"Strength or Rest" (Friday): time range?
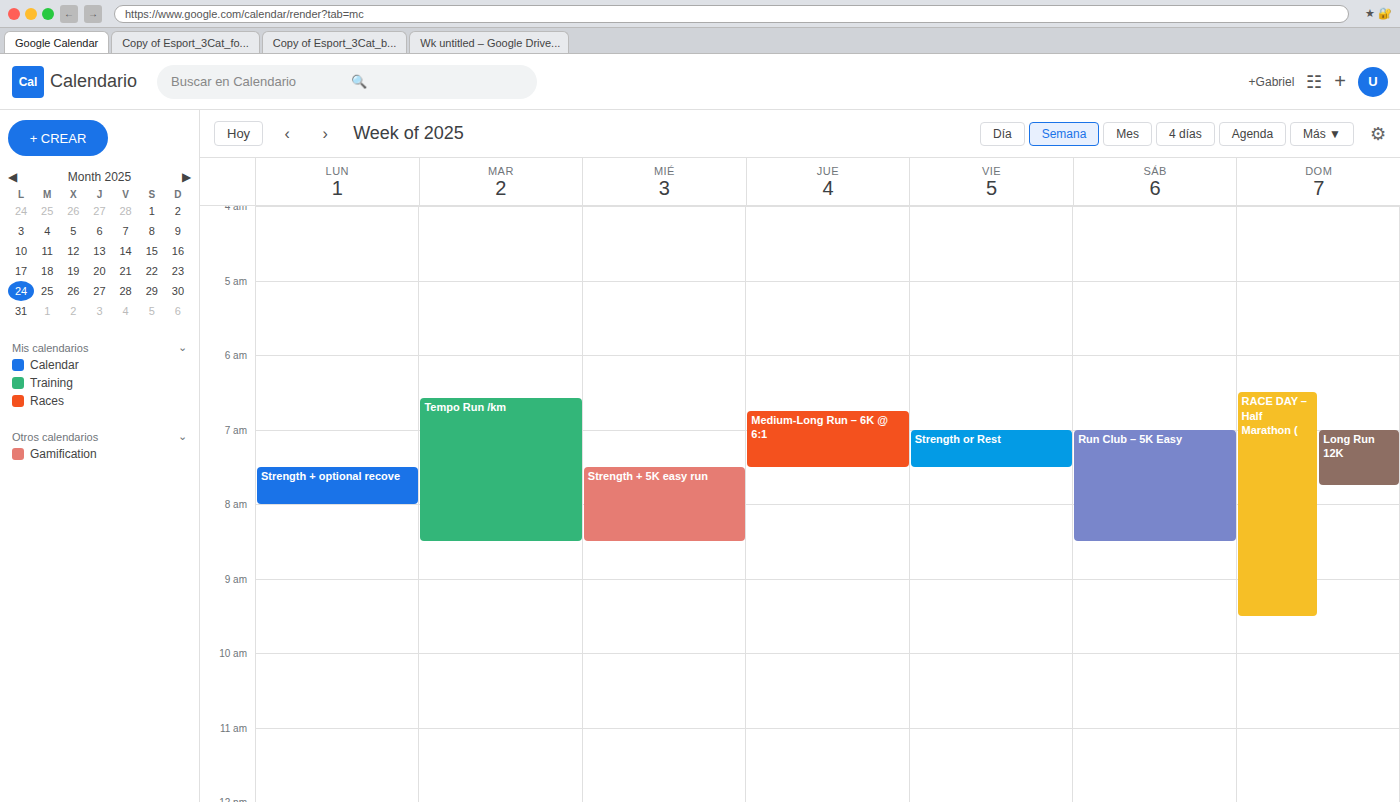
7:00 AM to 7:30 AM